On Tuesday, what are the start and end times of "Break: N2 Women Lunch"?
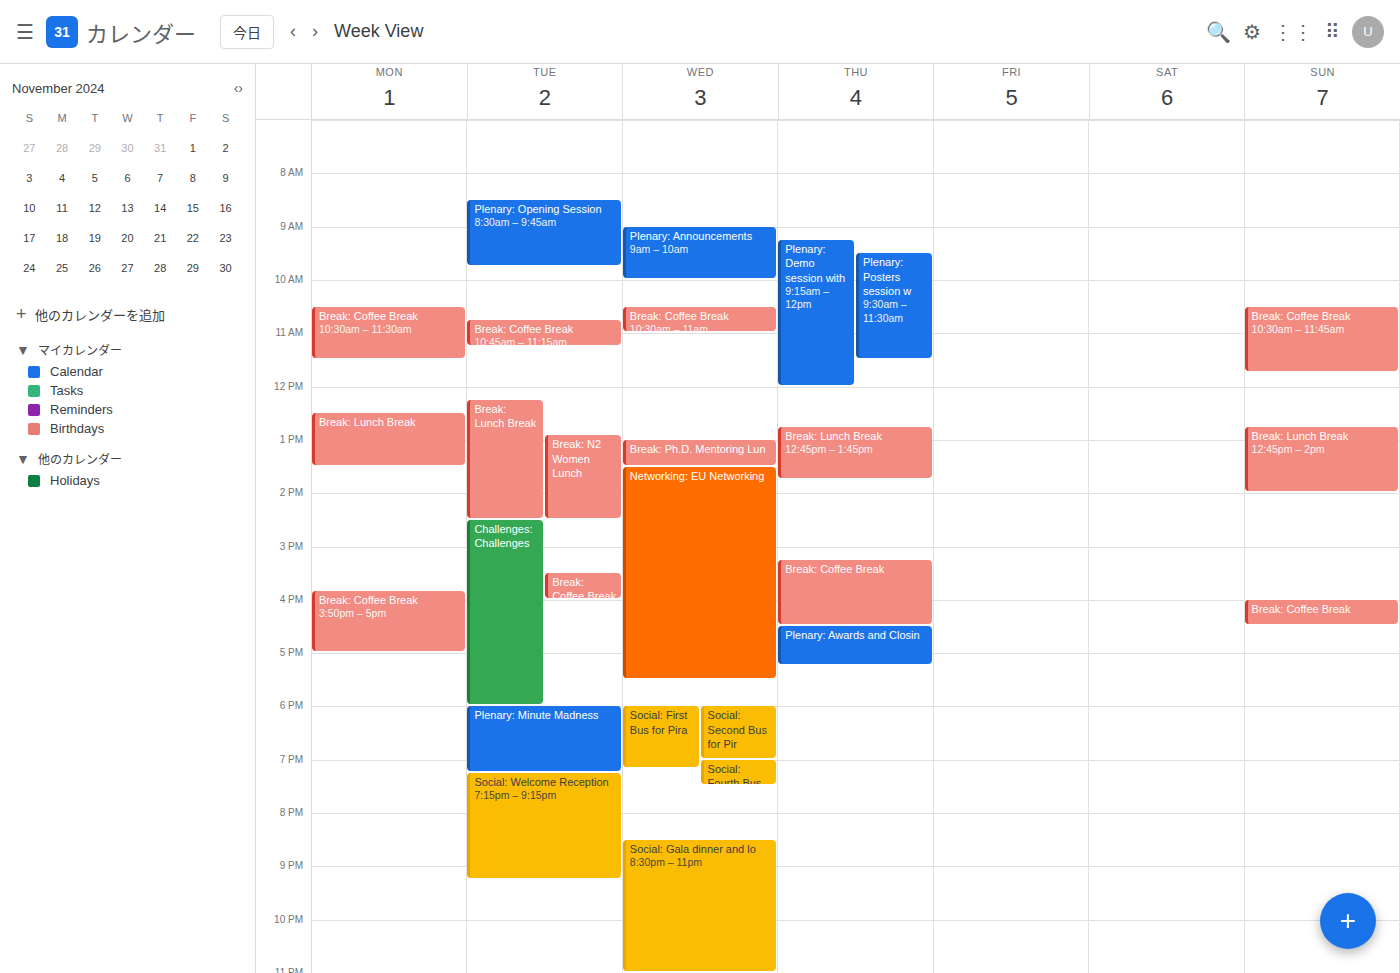
12:55 PM to 2:30 PM